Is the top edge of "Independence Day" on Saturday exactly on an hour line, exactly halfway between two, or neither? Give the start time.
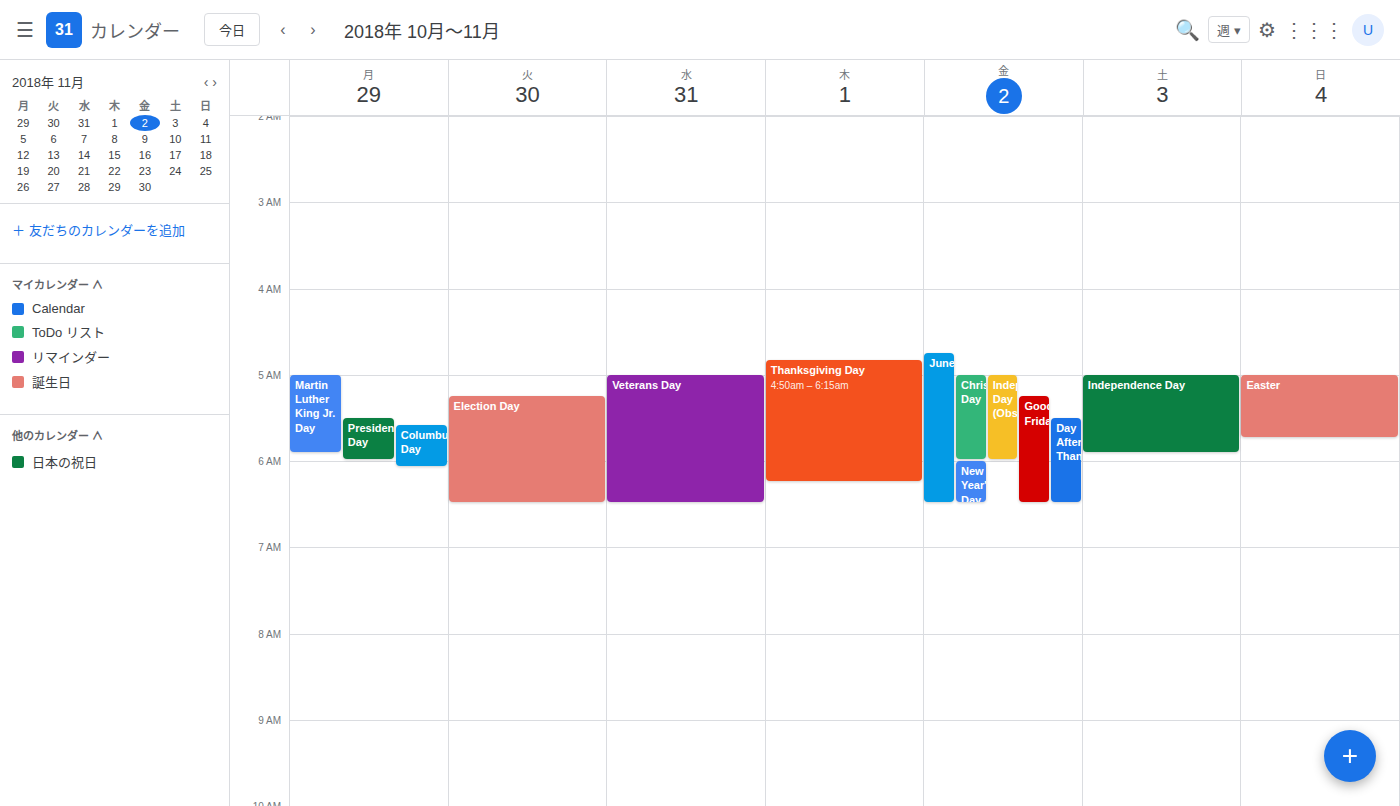
5:00 AM -- exactly on the 5 AM line.